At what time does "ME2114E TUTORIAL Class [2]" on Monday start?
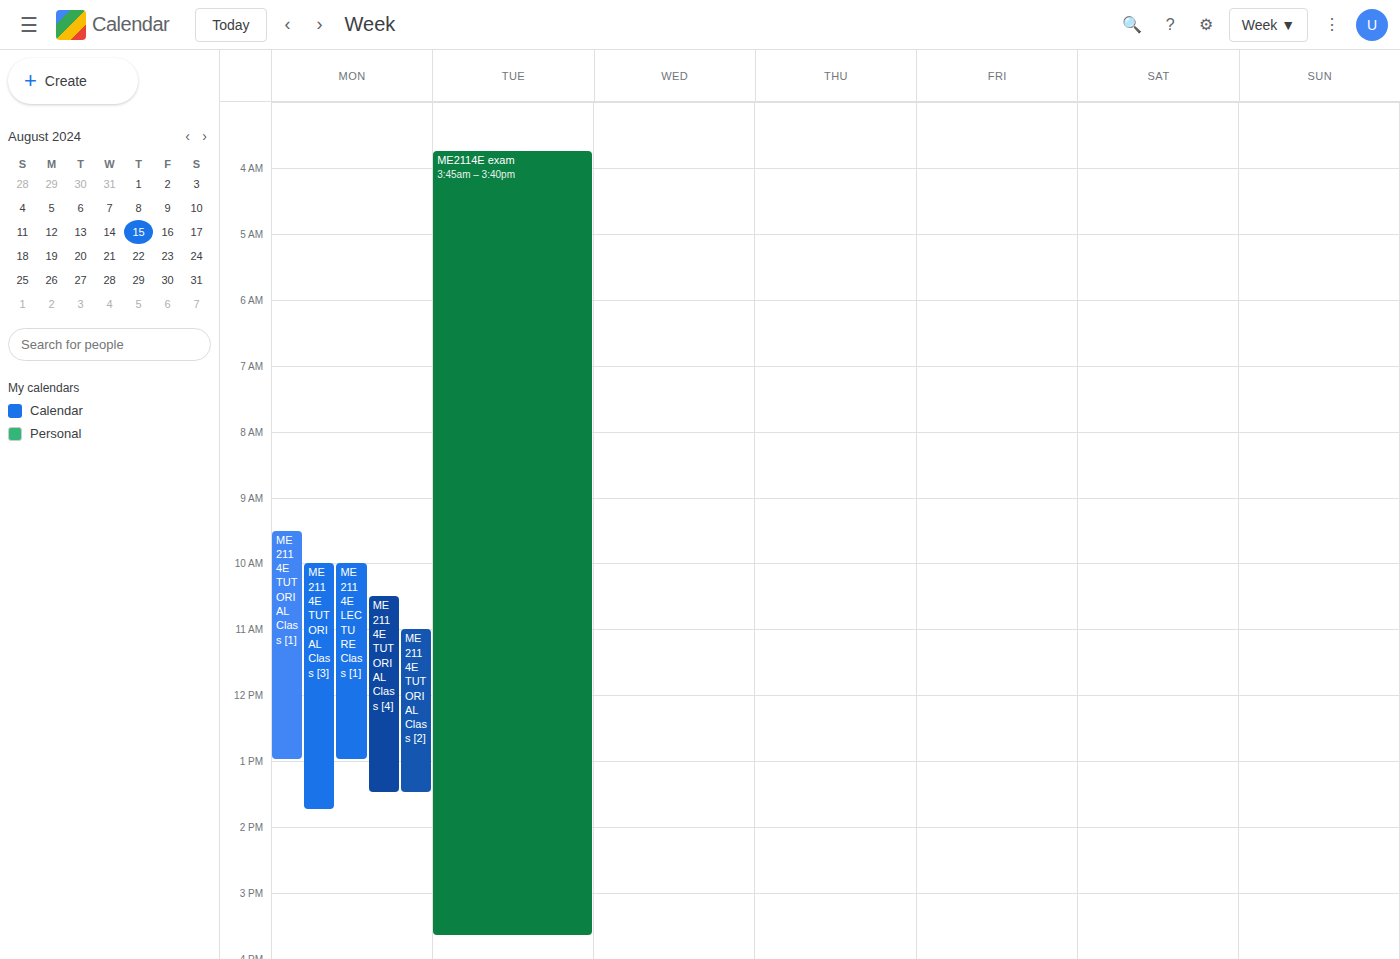
11:00